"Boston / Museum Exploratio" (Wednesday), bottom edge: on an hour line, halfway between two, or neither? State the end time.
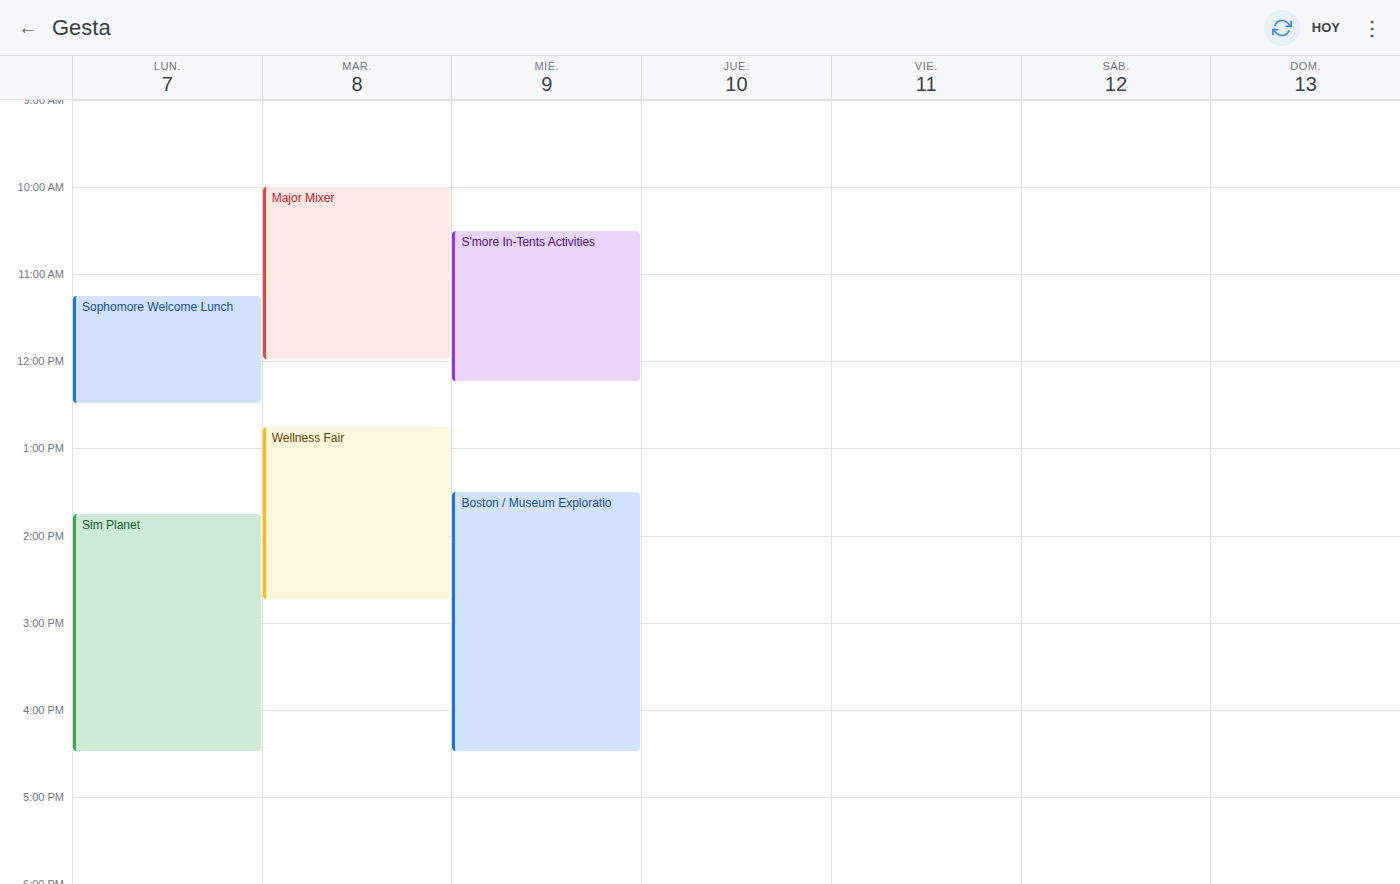
4:30 PM -- halfway between the 4 PM and 5 PM lines.